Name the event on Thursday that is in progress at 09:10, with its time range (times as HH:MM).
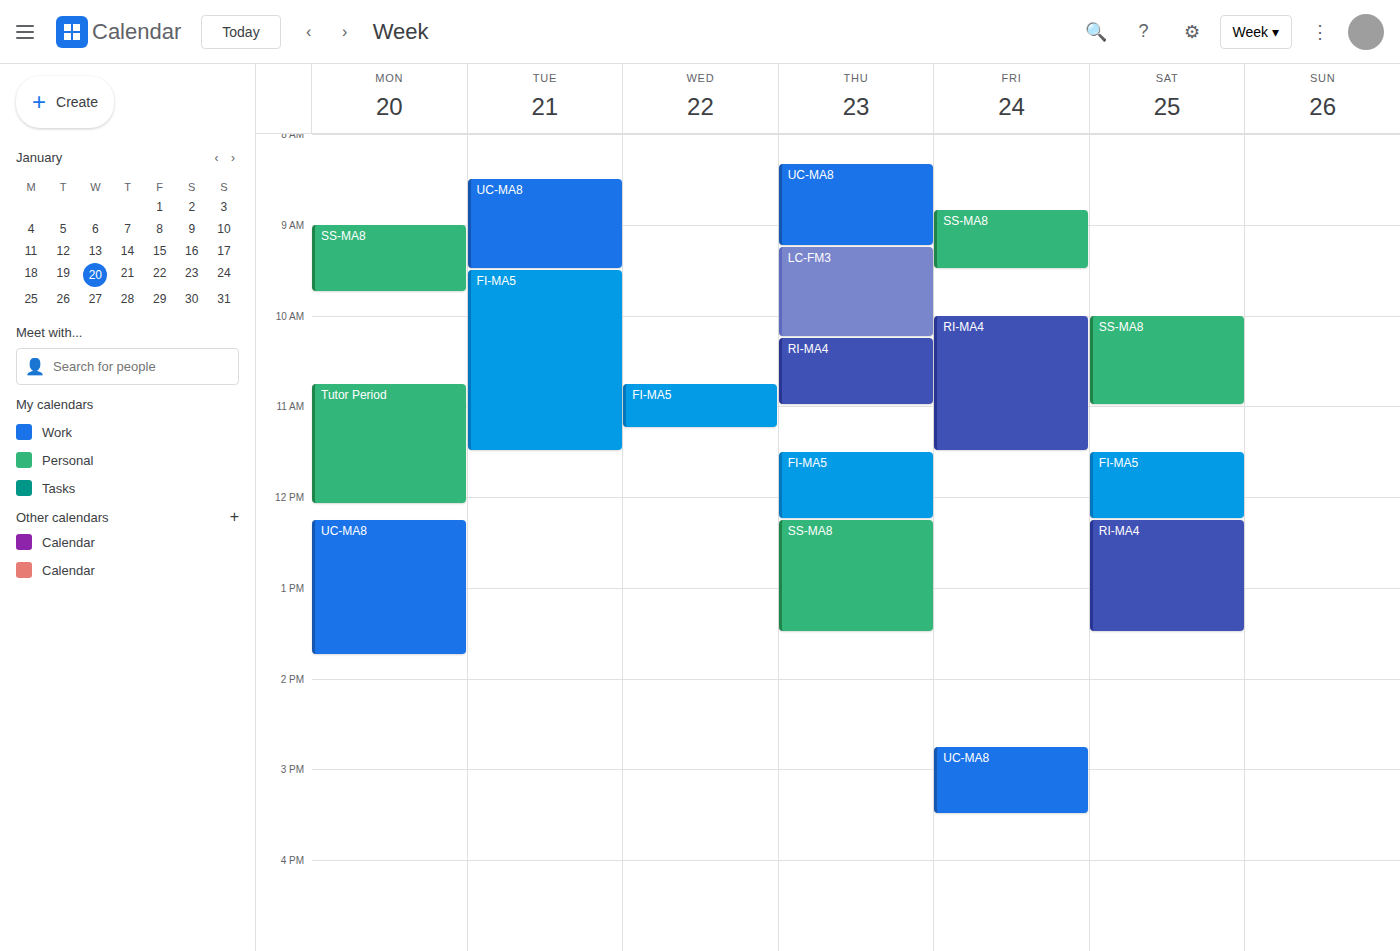
"UC-MA8", 08:20 to 09:15